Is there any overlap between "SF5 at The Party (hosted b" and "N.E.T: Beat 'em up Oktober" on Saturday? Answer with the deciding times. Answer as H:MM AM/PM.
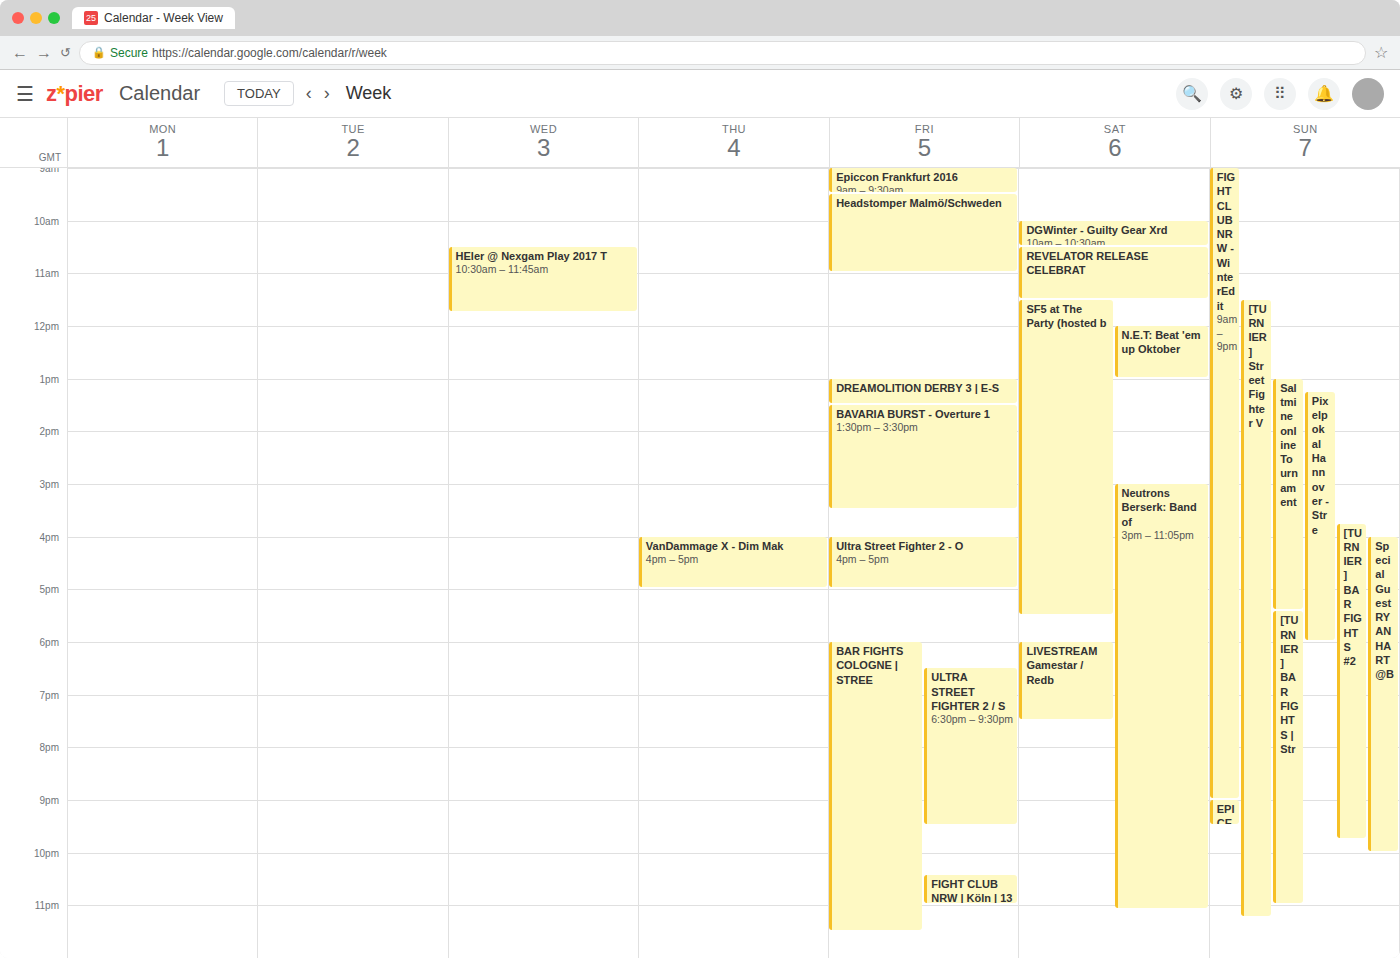
"N.E.T: Beat 'em up Oktober" runs 12:00 PM to 1:00 PM, inside "SF5 at The Party (hosted b" -- they overlap.